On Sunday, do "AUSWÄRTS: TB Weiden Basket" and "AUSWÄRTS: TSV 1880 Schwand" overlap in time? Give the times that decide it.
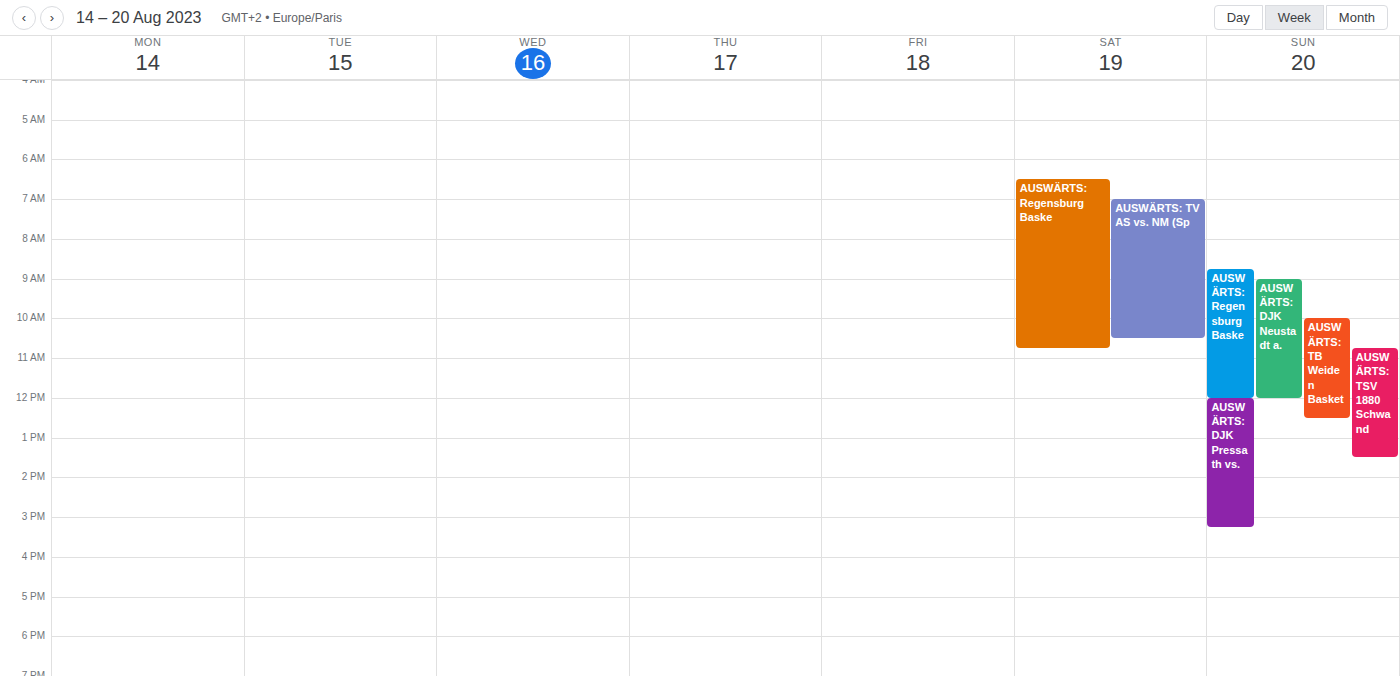
"AUSWÄRTS: TSV 1880 Schwand" starts at 10:45 AM, before "AUSWÄRTS: TB Weiden Basket" ends at 12:30 PM -- they overlap.